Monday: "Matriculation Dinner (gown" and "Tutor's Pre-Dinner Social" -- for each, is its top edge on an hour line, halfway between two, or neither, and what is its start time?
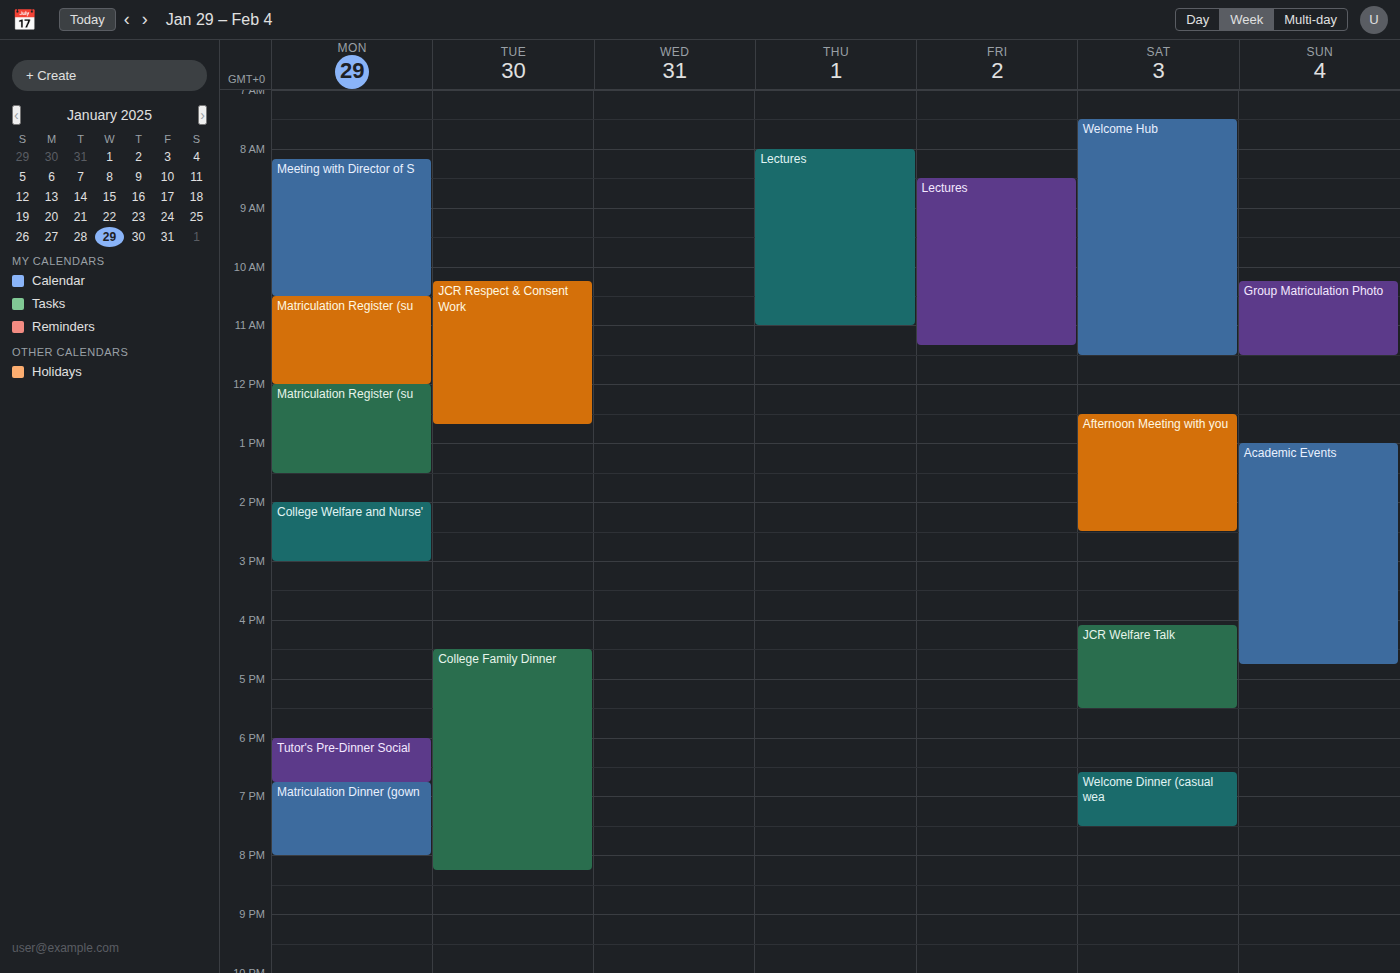
"Matriculation Dinner (gown": 18:45, neither: three quarters of the way from the 18:00 line to the 19:00 line. "Tutor's Pre-Dinner Social": 18:00, exactly on the 18:00 line.